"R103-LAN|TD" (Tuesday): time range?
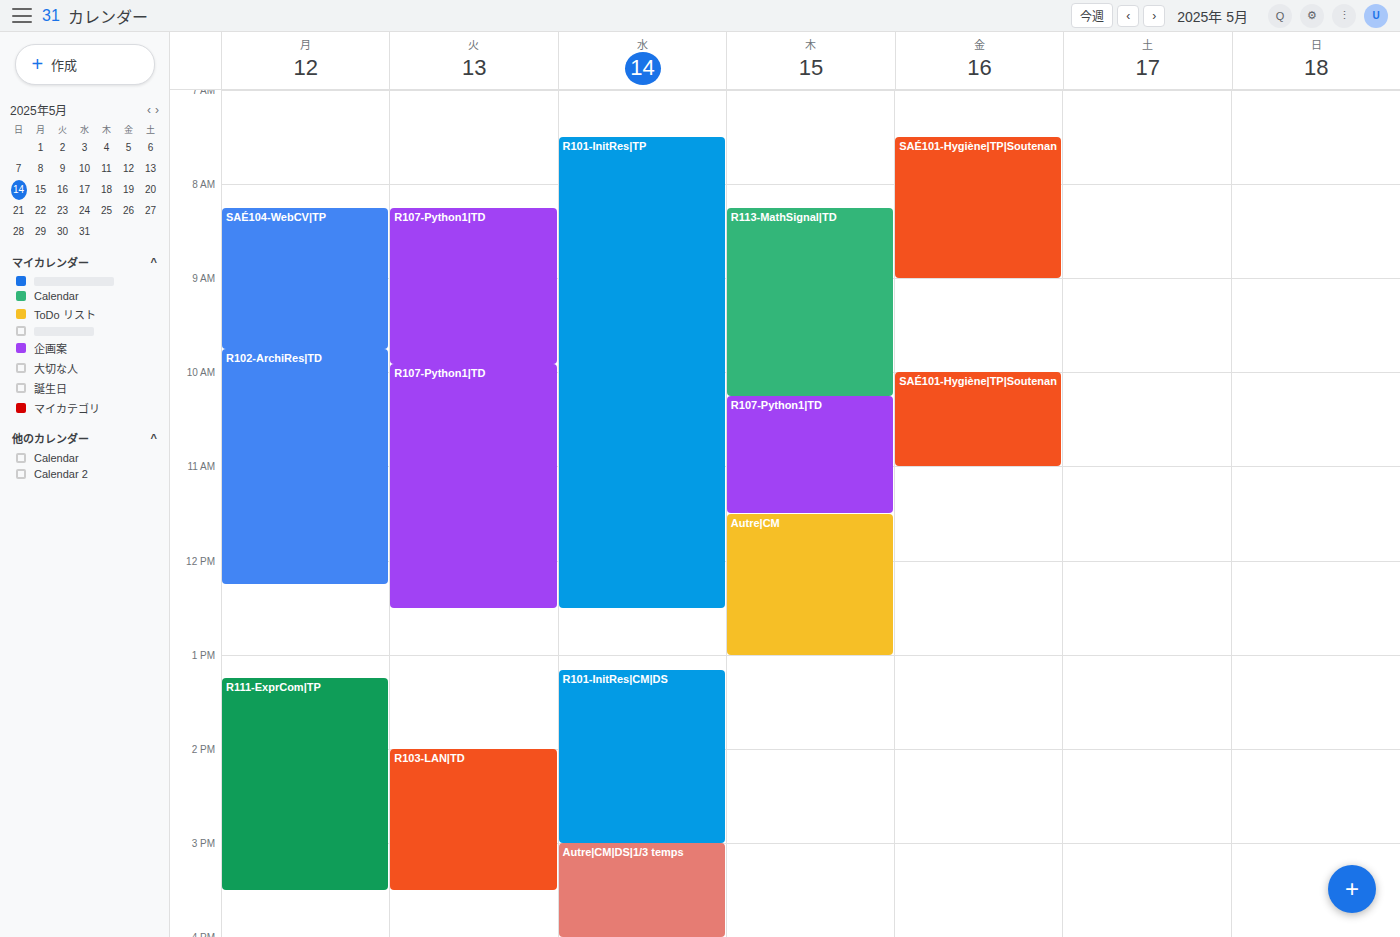
2:00 PM to 3:30 PM